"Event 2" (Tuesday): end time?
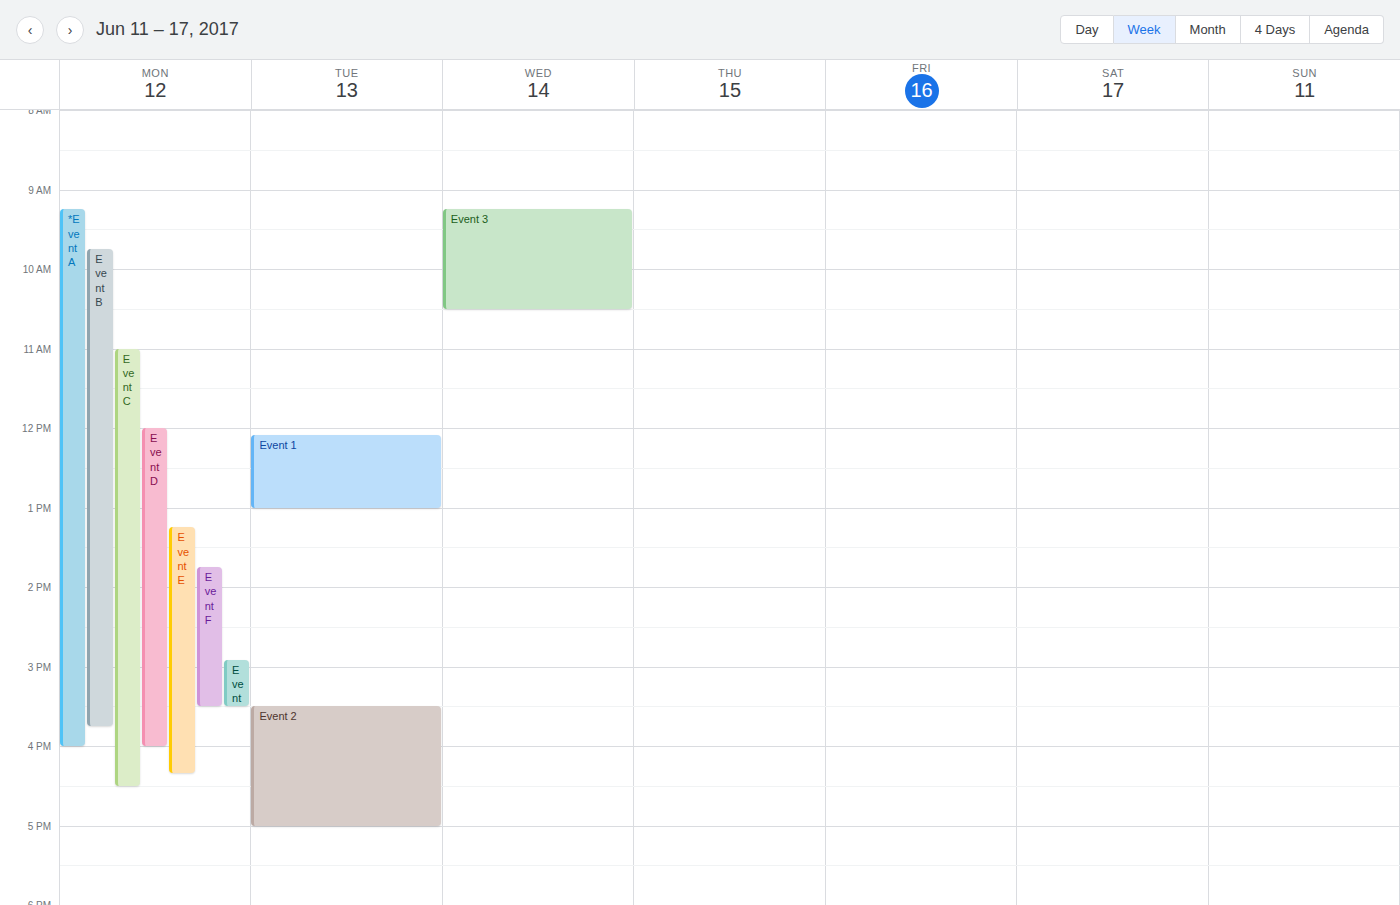
5:00 PM